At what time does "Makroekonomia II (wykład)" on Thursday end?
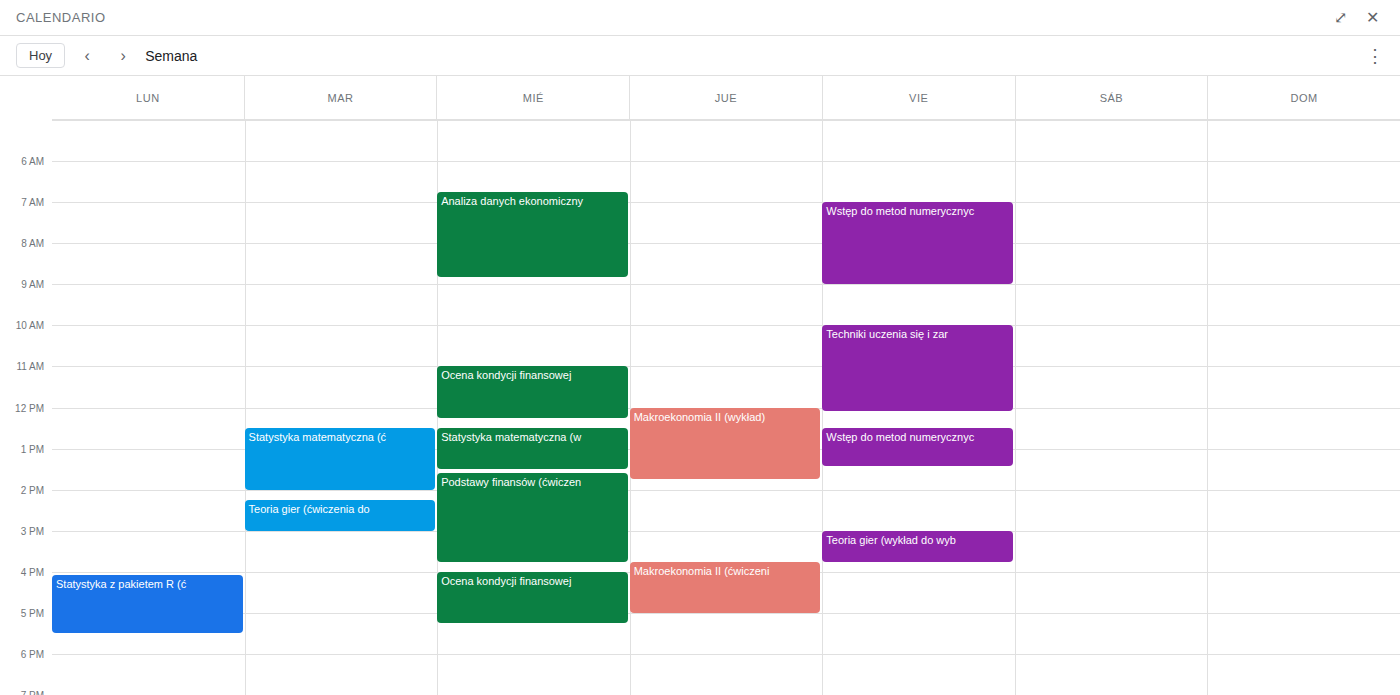
13:45